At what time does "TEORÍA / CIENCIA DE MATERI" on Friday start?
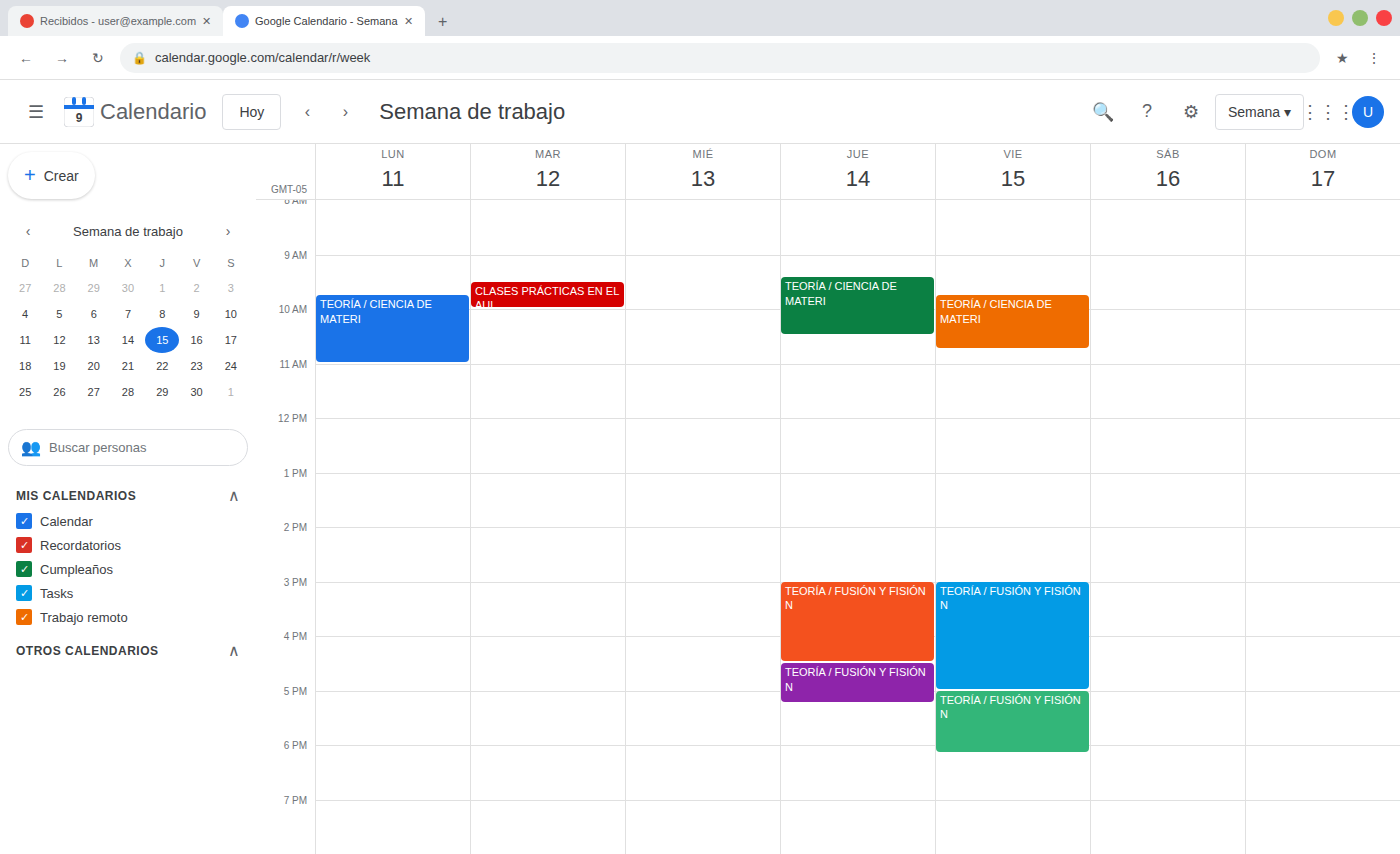
9:45 AM